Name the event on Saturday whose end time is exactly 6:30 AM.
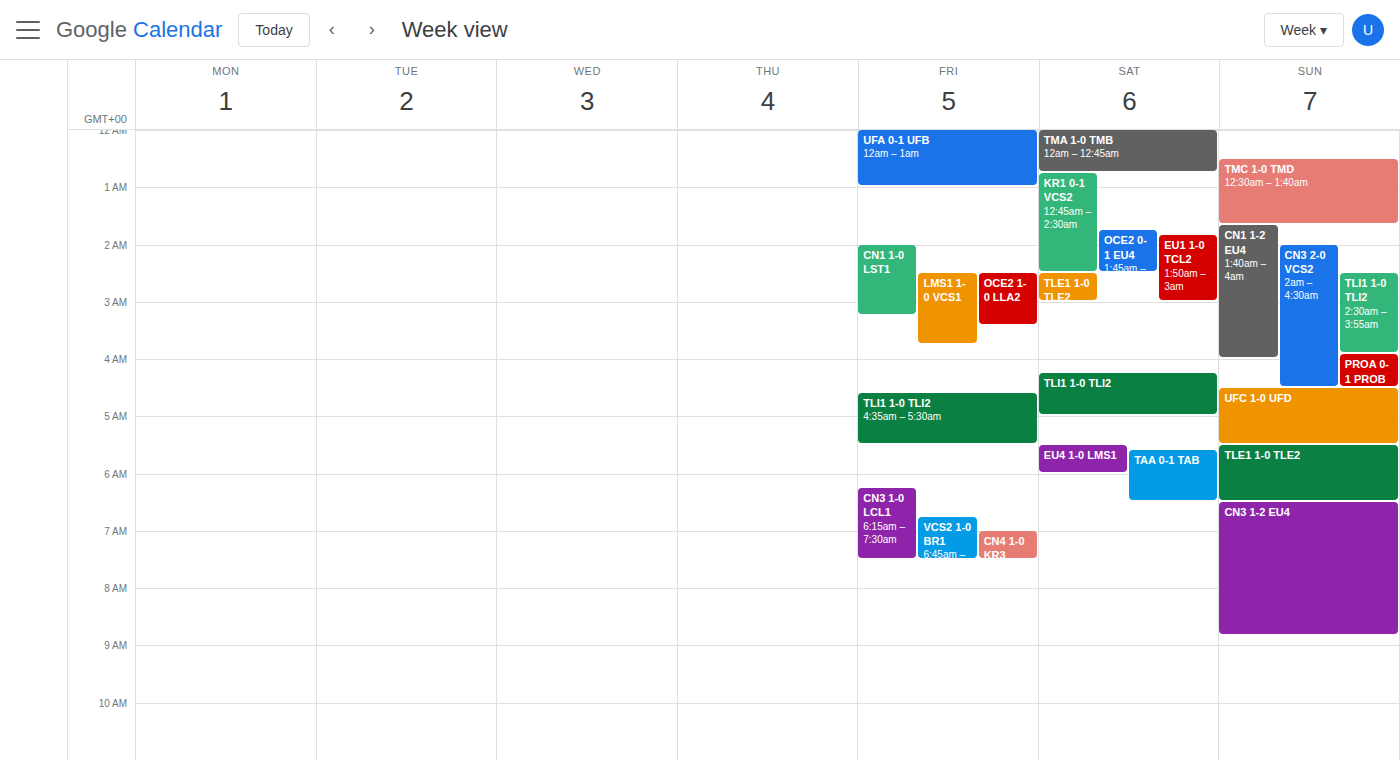
"TAA 0-1 TAB"